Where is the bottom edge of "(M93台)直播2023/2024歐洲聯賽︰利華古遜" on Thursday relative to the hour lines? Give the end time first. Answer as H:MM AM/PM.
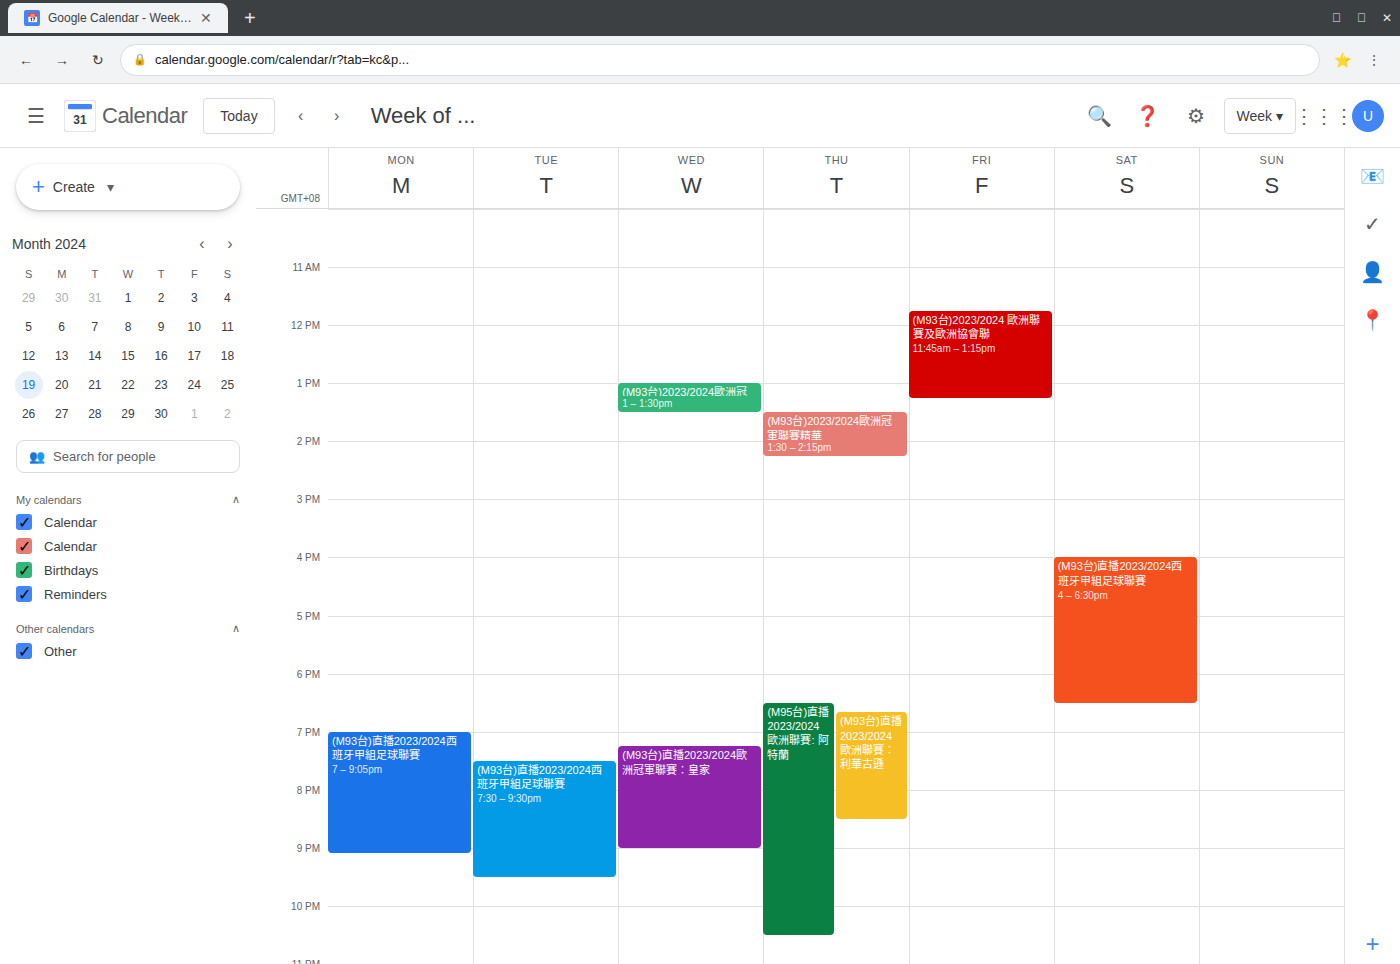
8:30 PM -- halfway between the 8 PM and 9 PM lines.